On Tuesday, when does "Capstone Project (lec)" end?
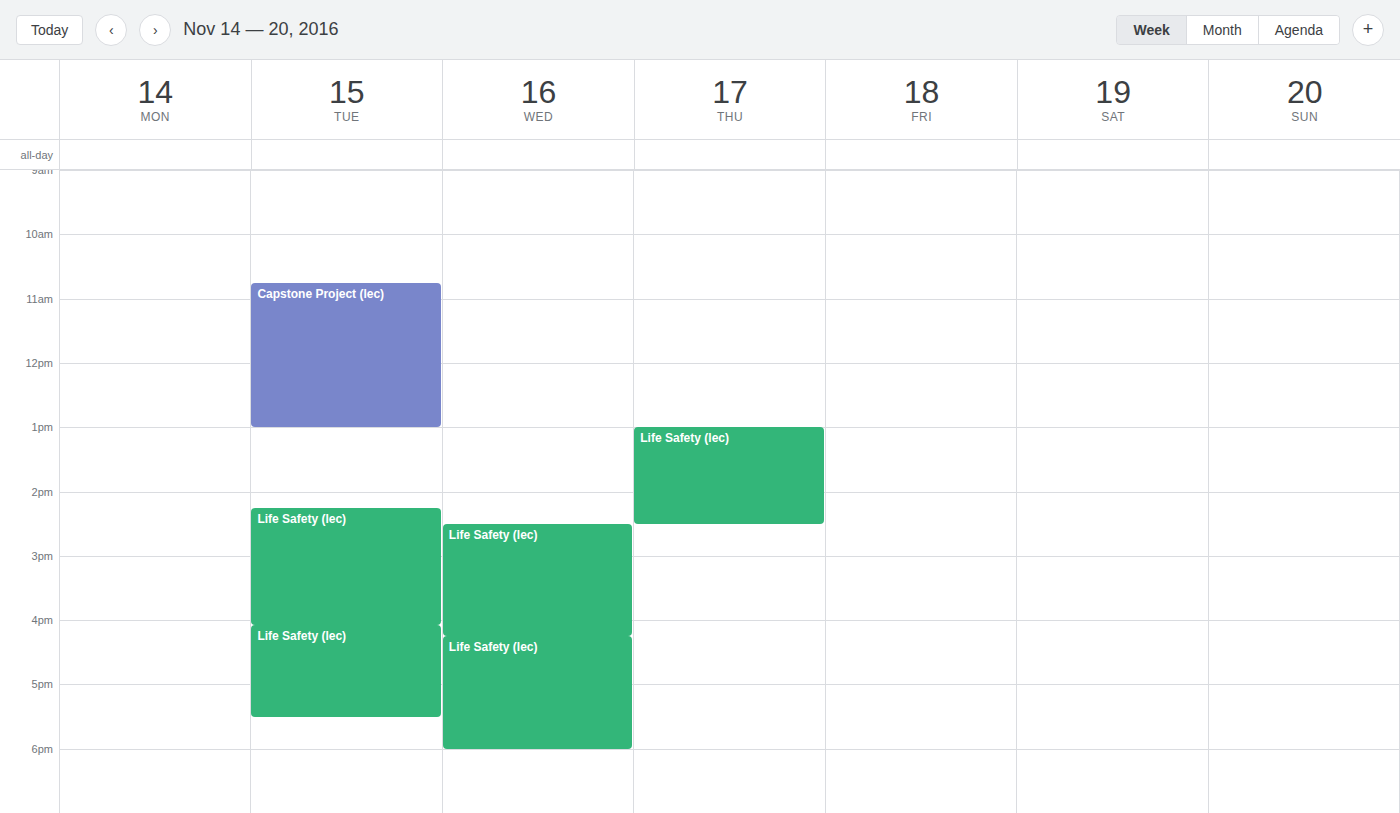
13:00